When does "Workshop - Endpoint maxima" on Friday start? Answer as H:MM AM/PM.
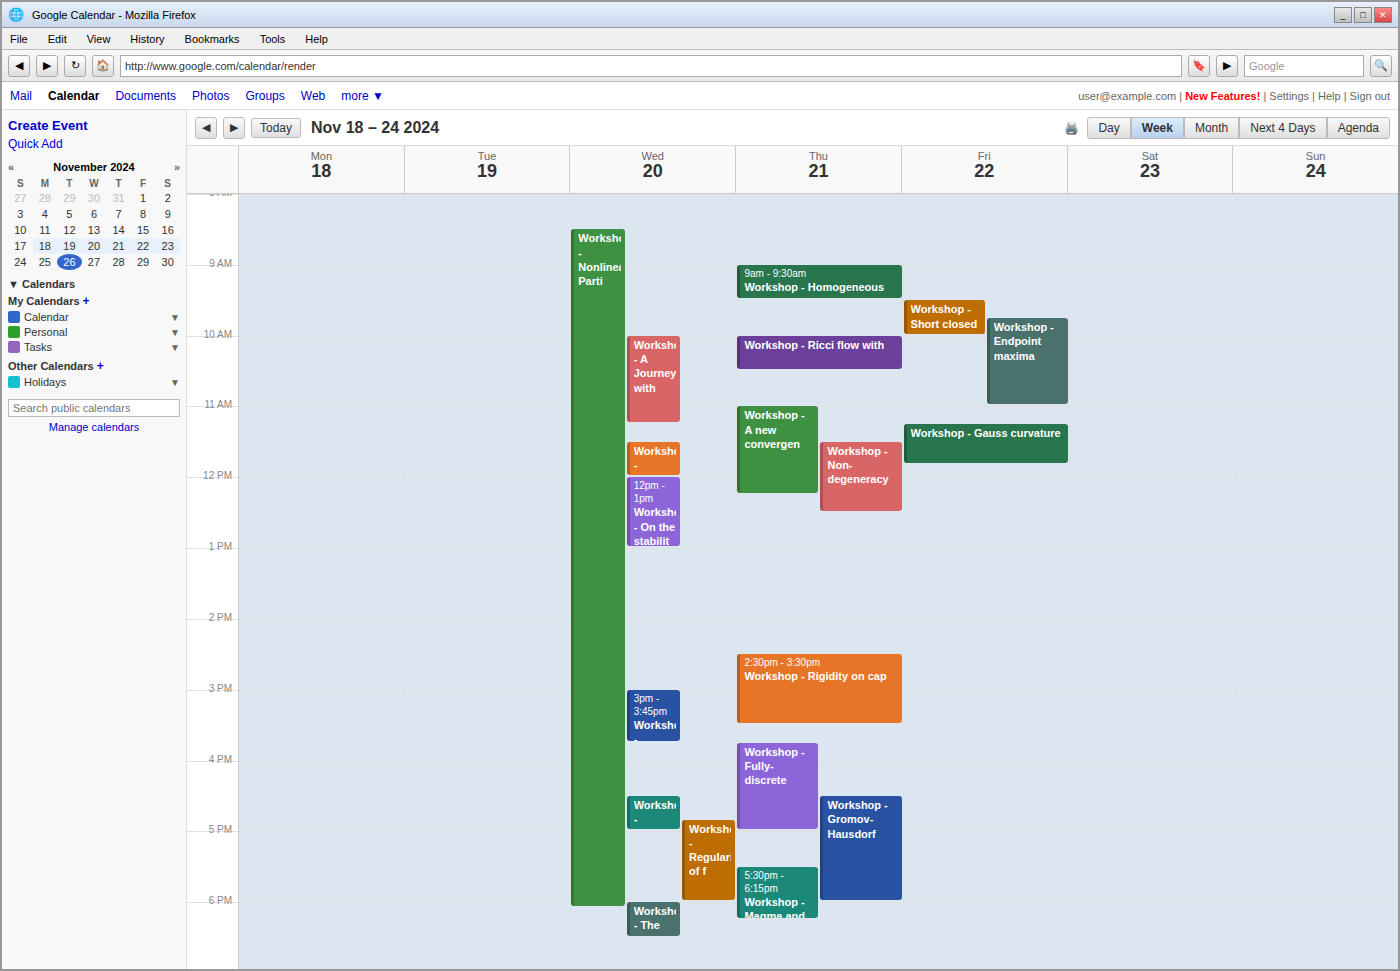
9:45 AM